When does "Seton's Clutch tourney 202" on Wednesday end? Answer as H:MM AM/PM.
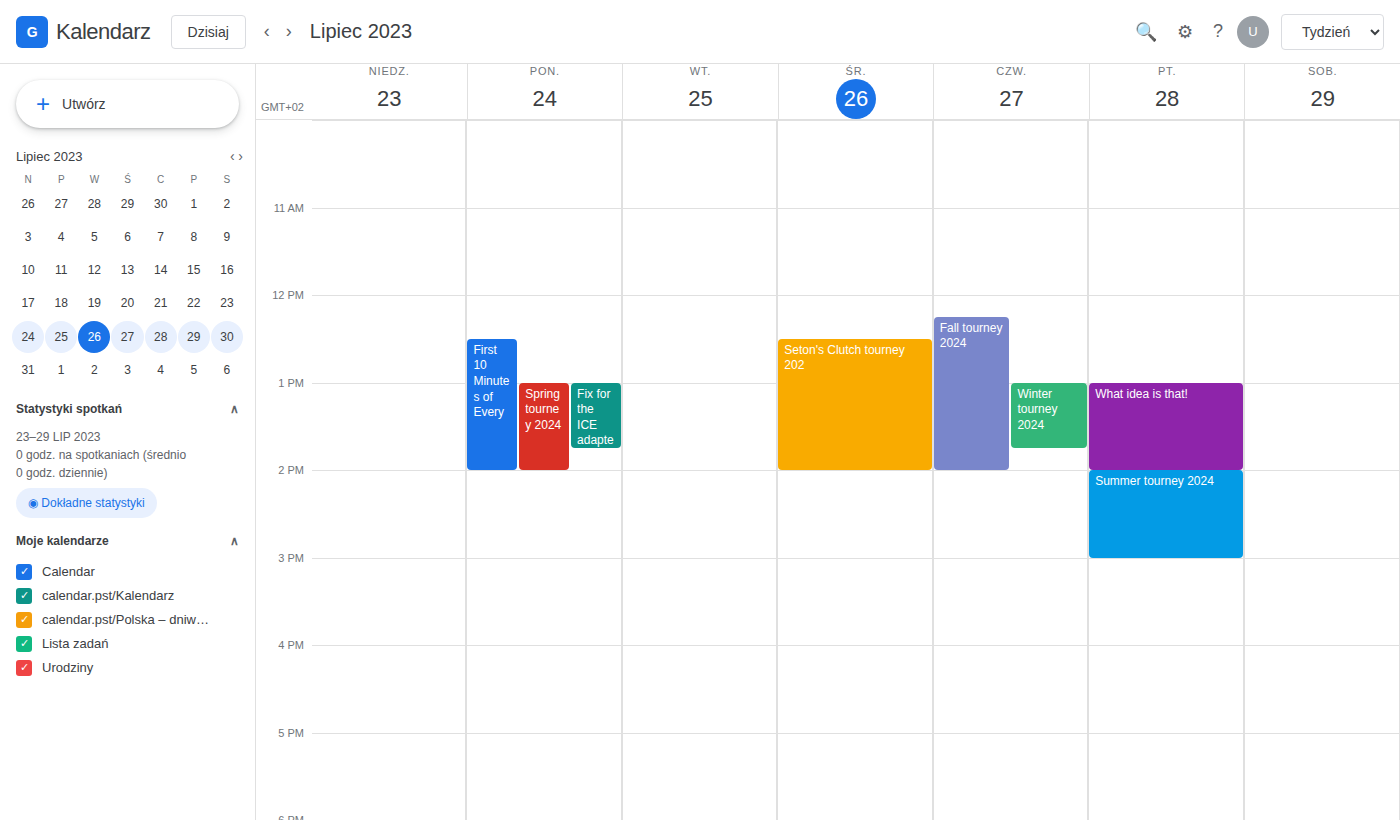
2:00 PM